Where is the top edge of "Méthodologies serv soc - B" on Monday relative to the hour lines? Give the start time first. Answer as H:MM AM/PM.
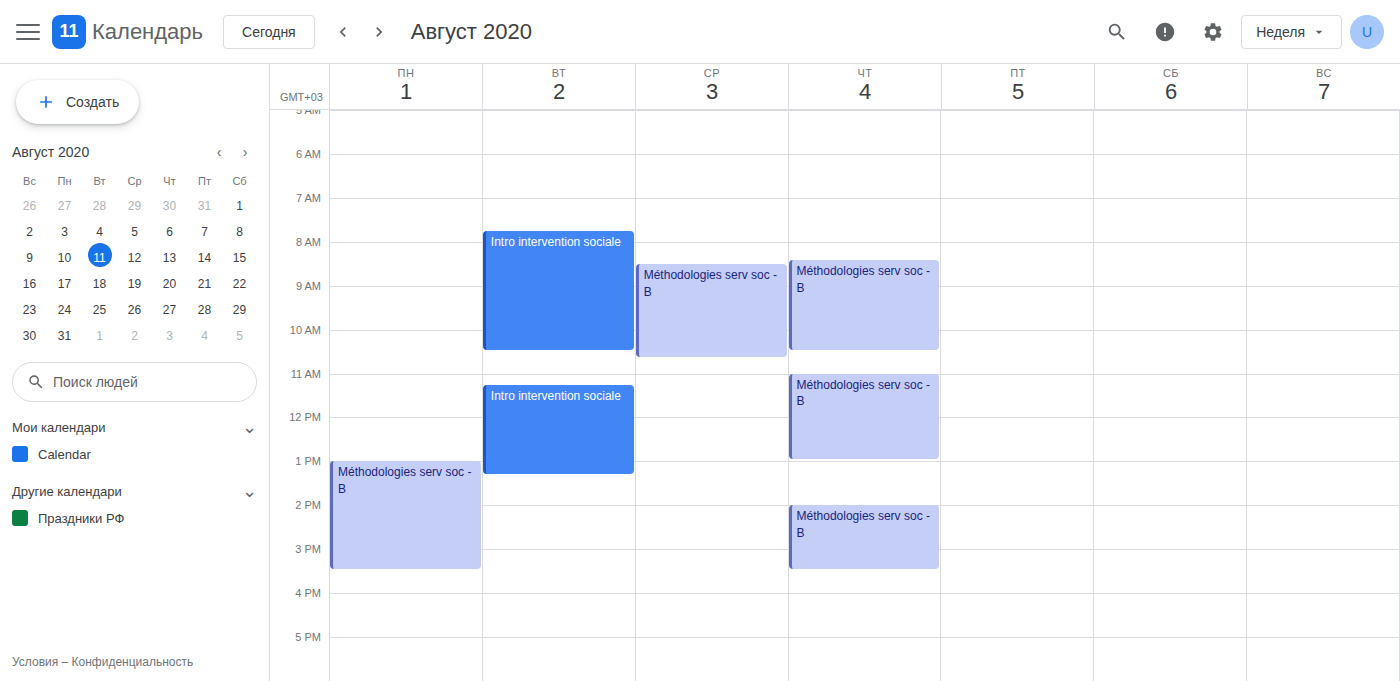
1:00 PM -- exactly on the 1 PM line.